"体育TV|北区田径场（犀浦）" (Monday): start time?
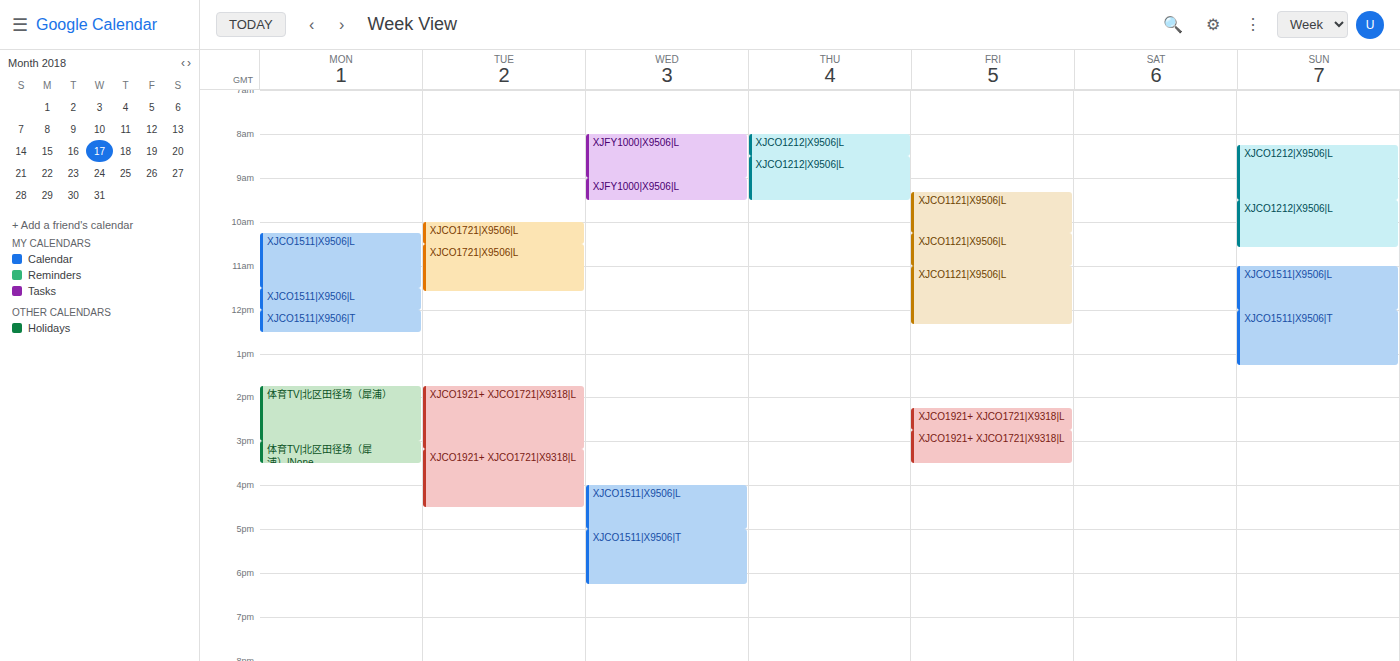
1:45 PM